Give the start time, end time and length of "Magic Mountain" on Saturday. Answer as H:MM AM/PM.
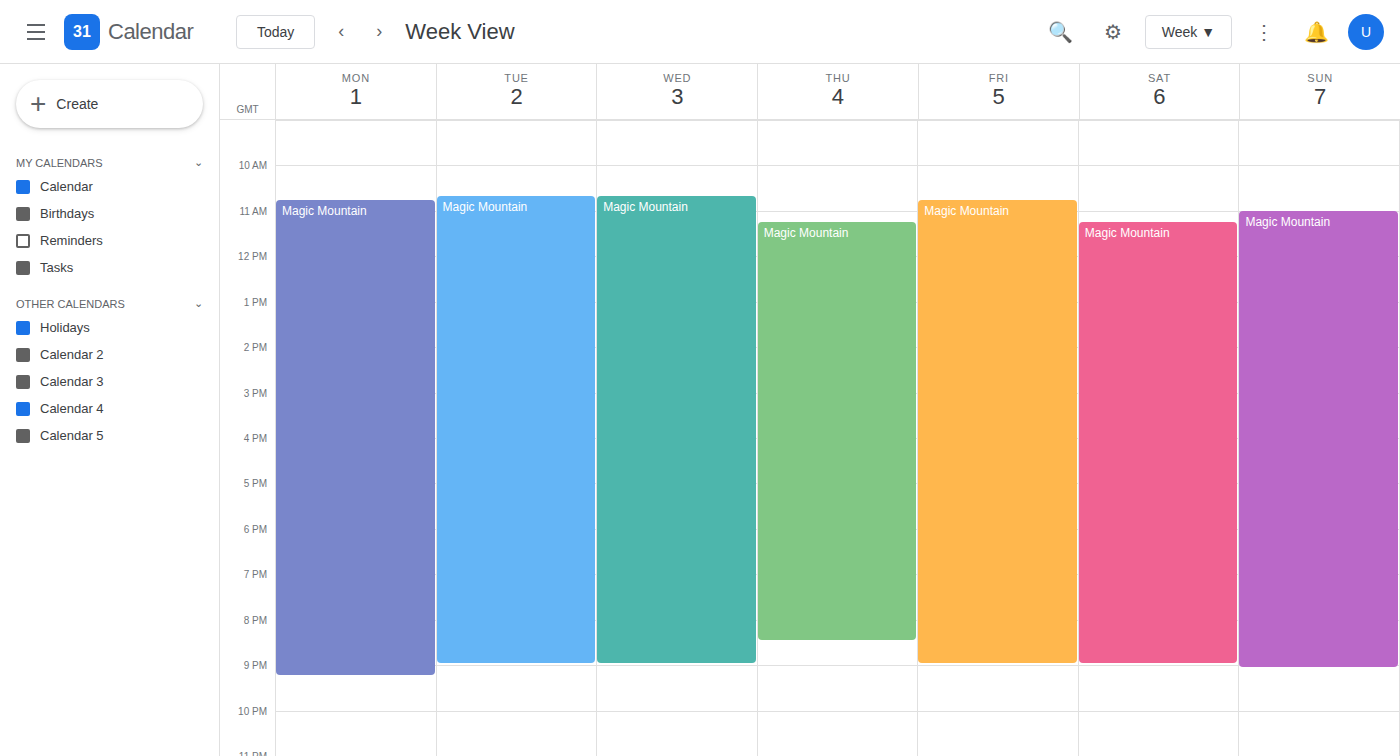
11:15 AM to 9:00 PM, 9 hours 45 minutes